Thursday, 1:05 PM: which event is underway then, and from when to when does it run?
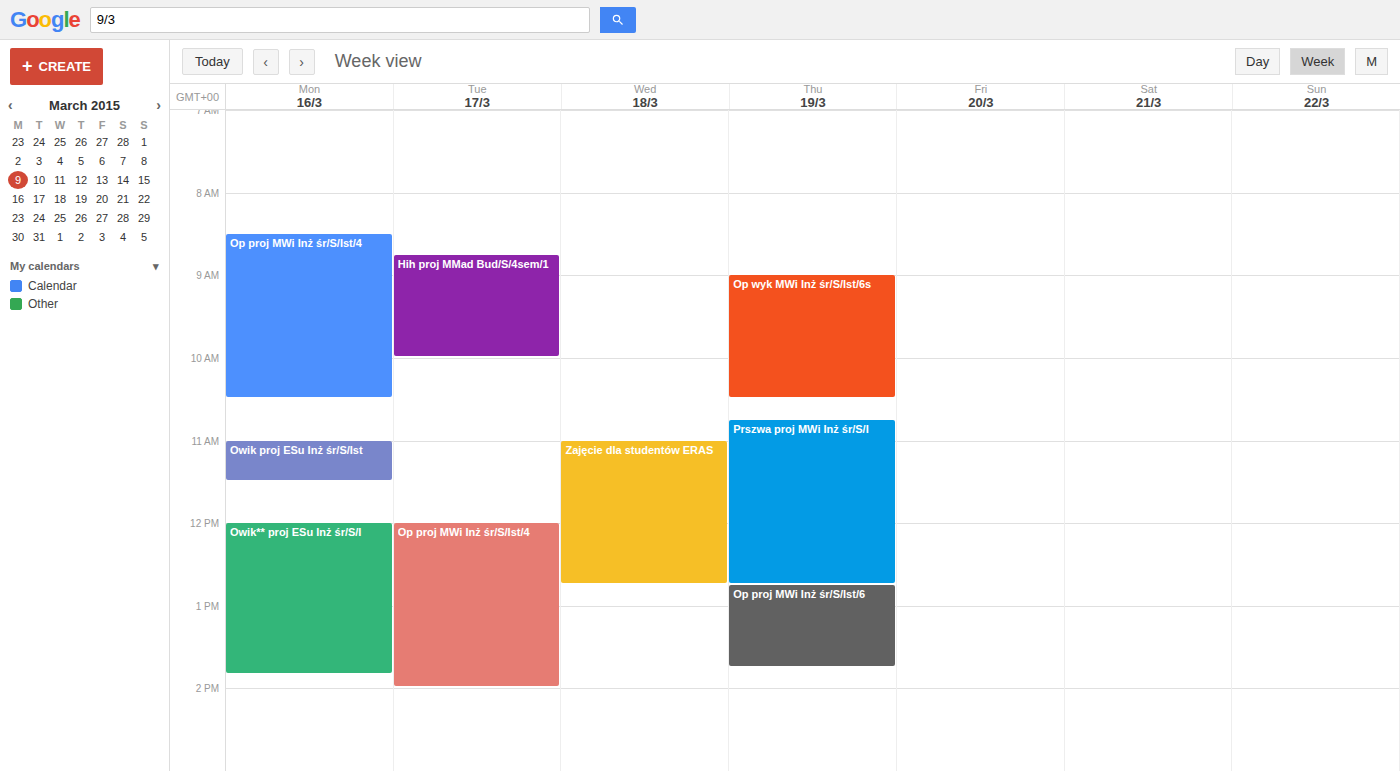
"Op proj MWi Inż śr/S/Ist/6", 12:45 PM to 1:45 PM